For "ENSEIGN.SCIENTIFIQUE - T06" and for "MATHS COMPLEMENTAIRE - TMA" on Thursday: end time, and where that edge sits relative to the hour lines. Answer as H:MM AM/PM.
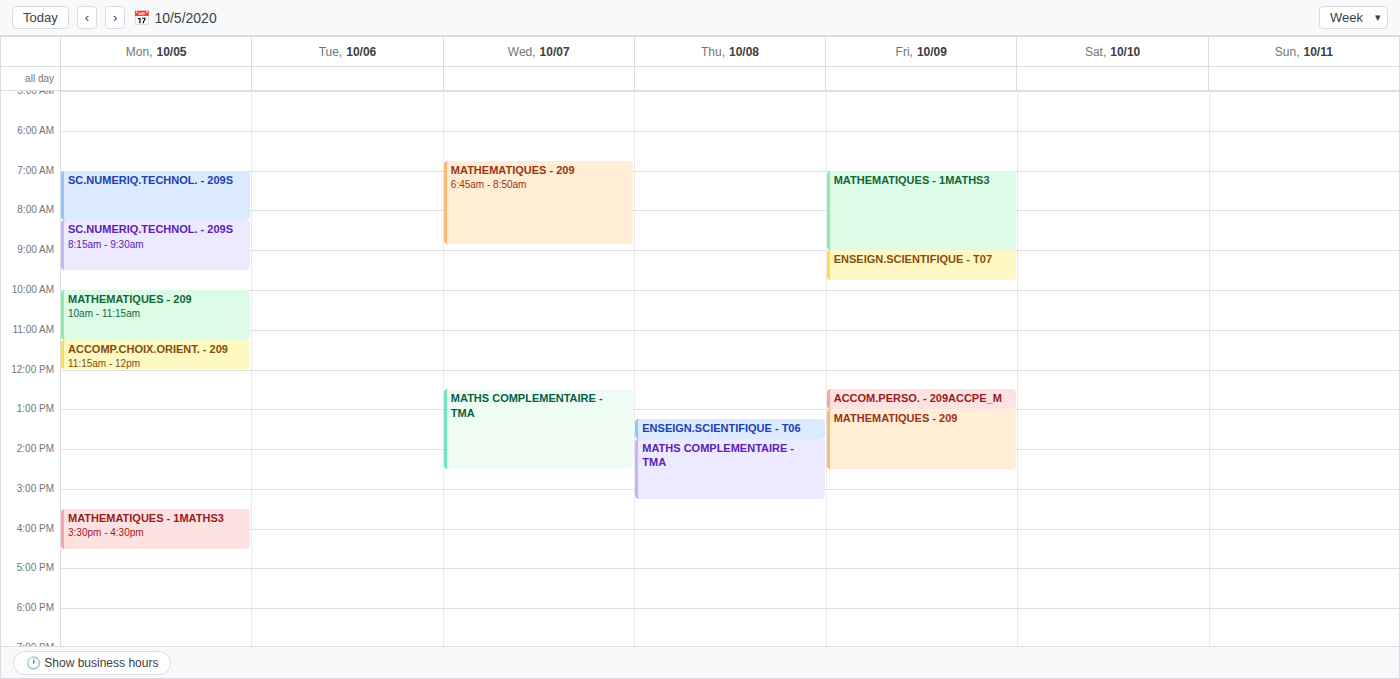
"ENSEIGN.SCIENTIFIQUE - T06": 1:45 PM, neither: three quarters of the way from the 1 PM line to the 2 PM line. "MATHS COMPLEMENTAIRE - TMA": 3:15 PM, neither: a quarter of the way from the 3 PM line to the 4 PM line.